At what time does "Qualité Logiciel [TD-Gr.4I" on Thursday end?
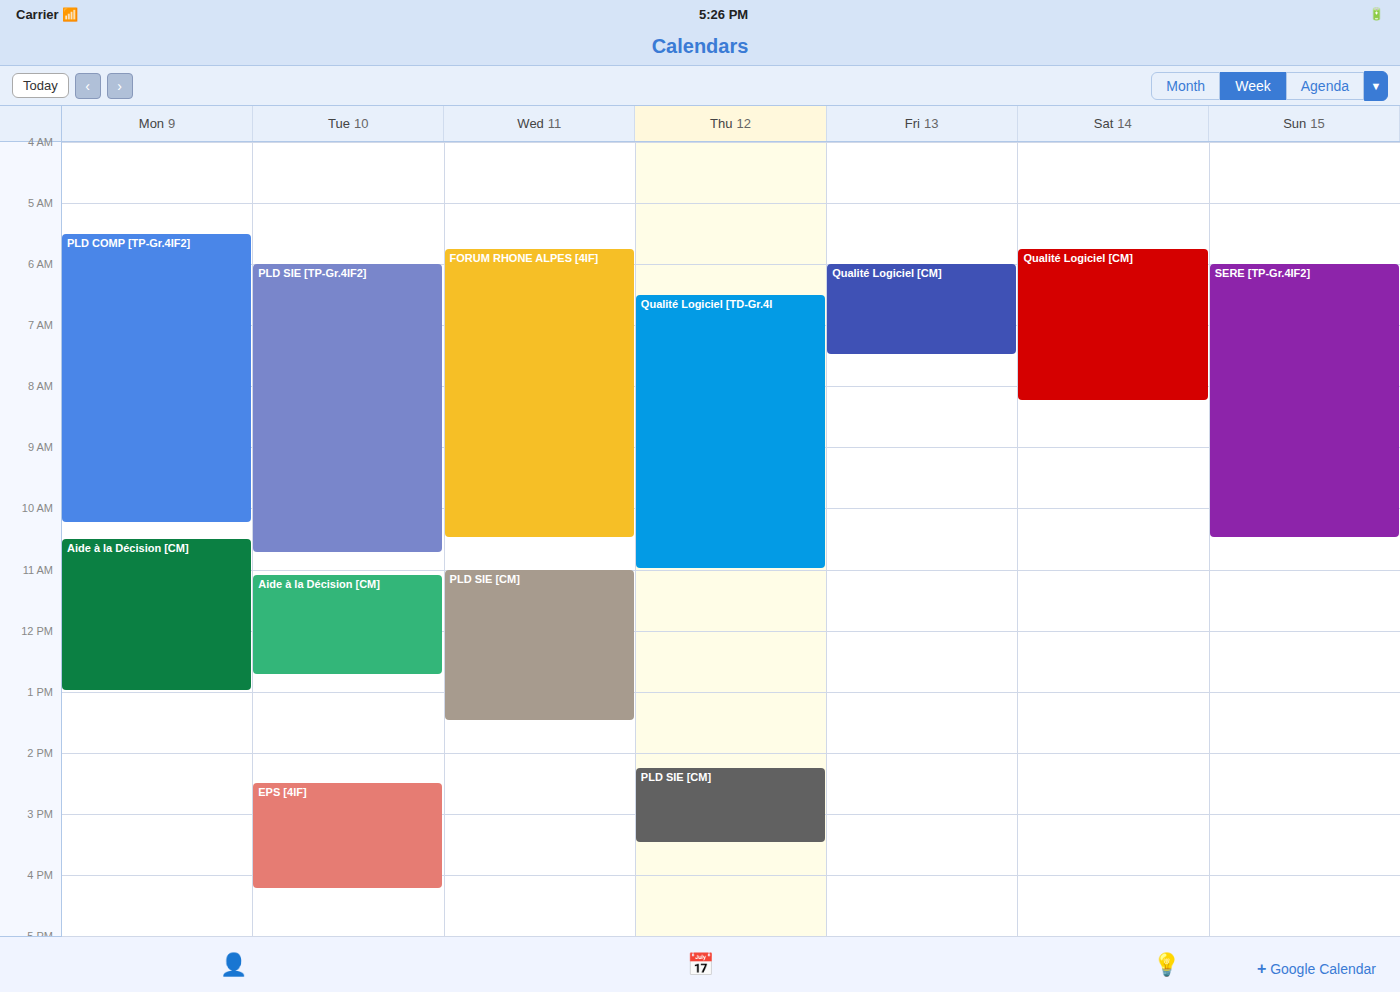
11:00 AM